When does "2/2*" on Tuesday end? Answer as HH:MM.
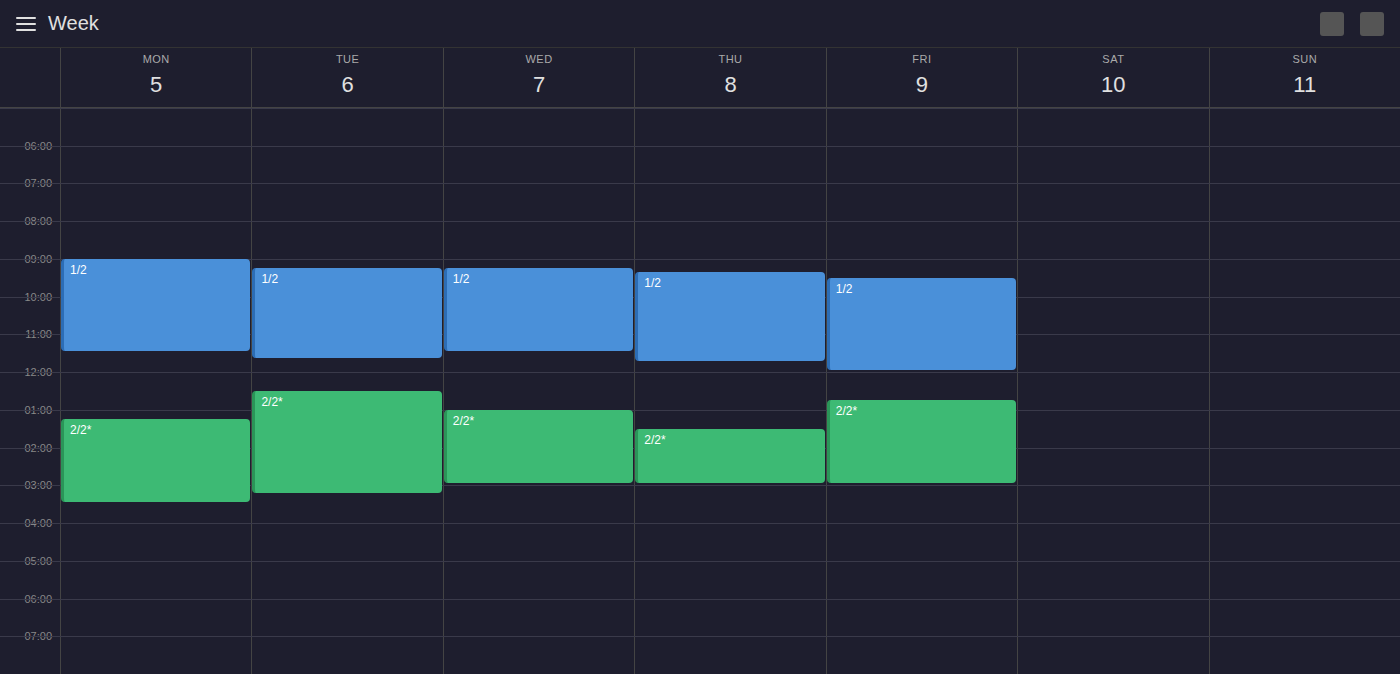
15:15